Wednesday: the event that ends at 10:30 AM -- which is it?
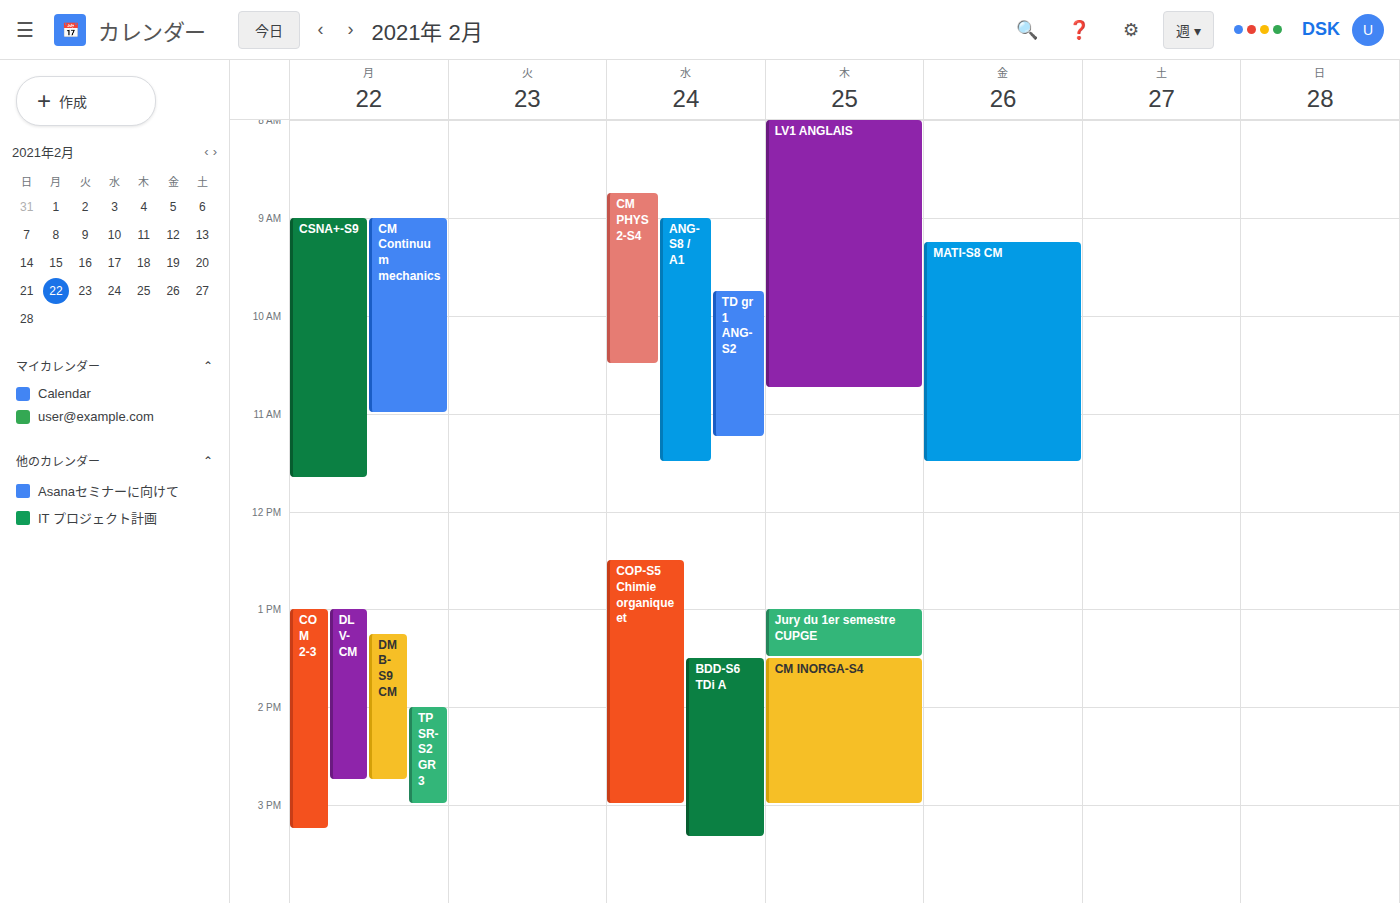
"CM PHYS2-S4"